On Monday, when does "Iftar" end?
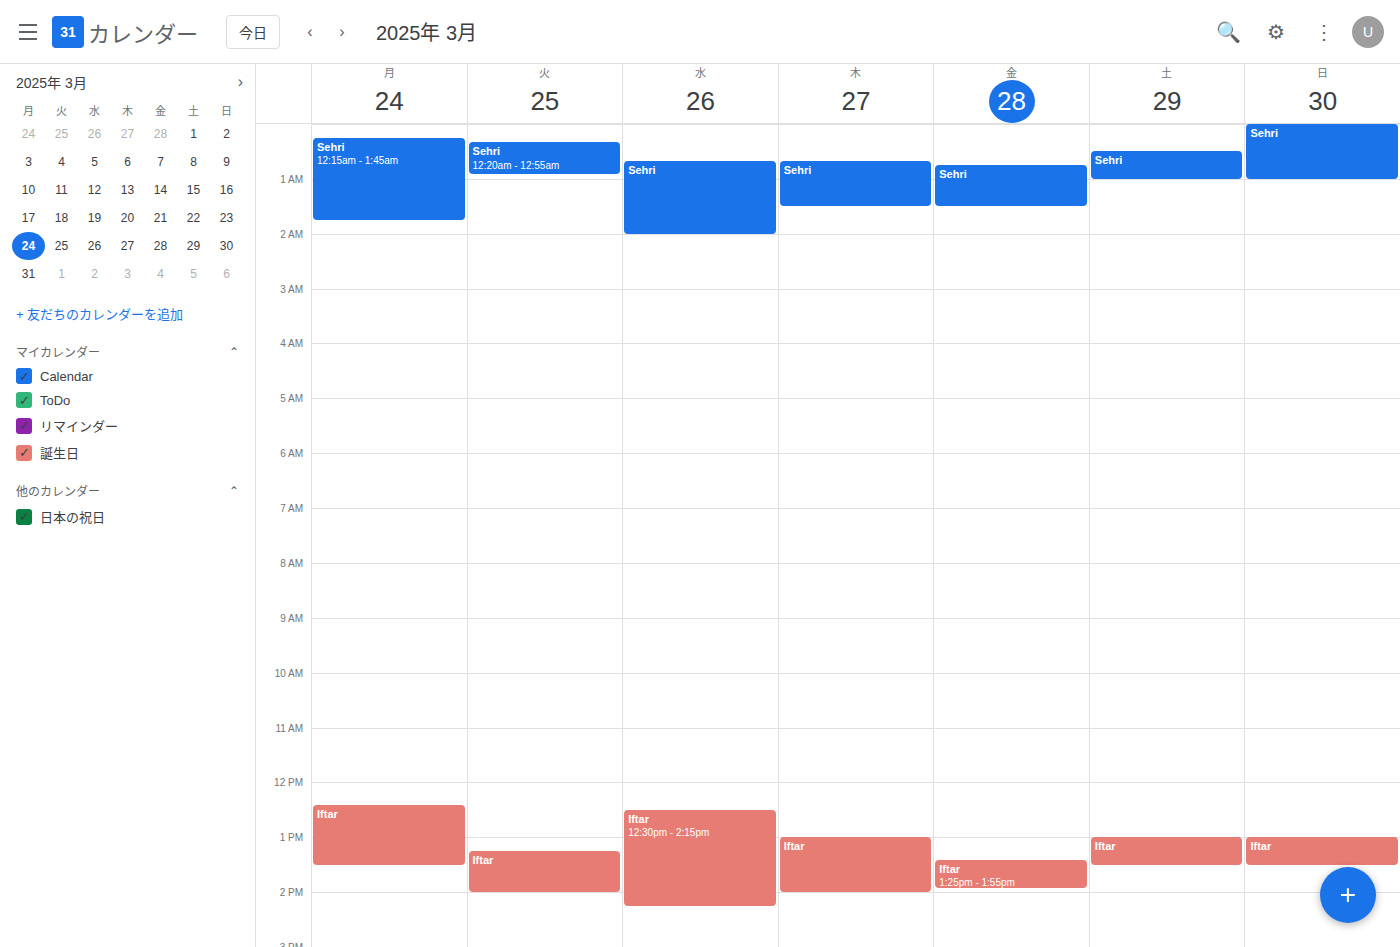
1:30 PM